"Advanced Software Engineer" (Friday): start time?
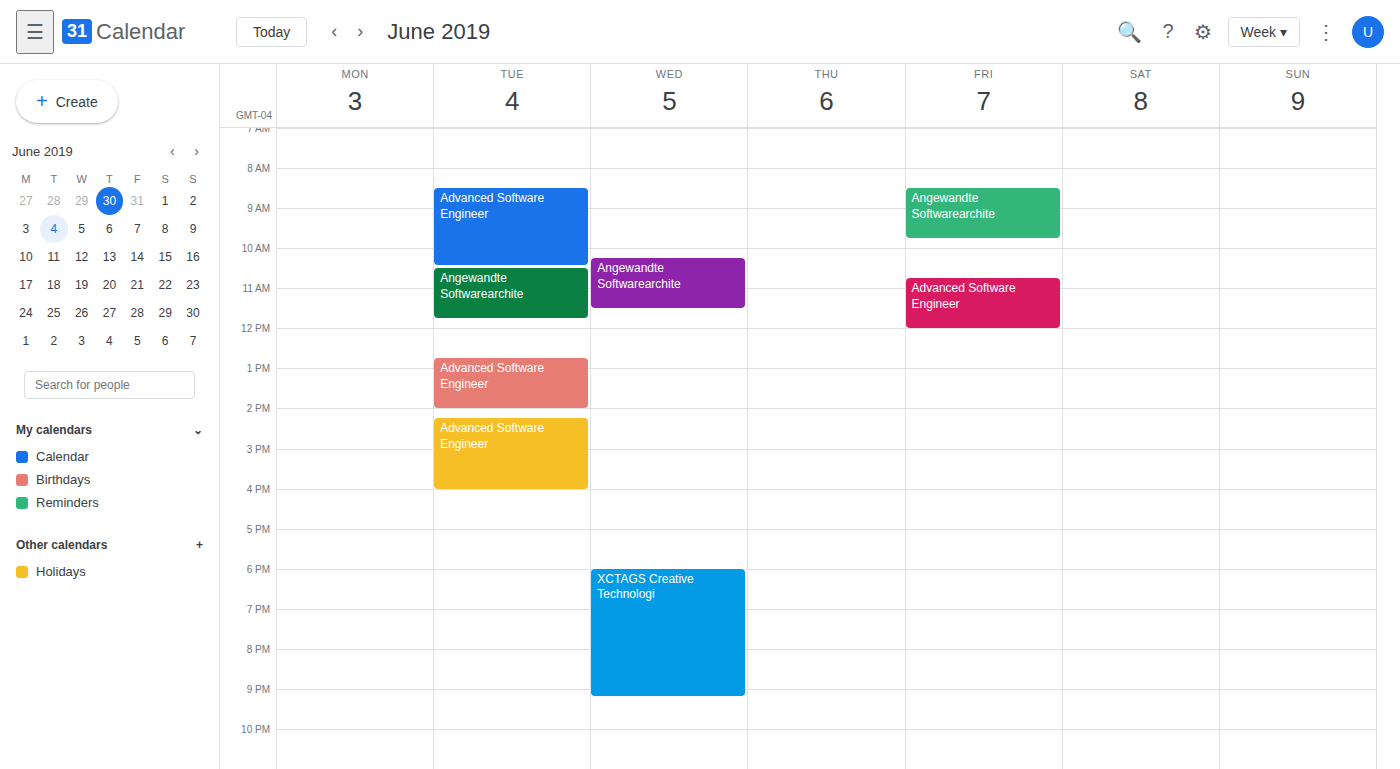
10:45 AM